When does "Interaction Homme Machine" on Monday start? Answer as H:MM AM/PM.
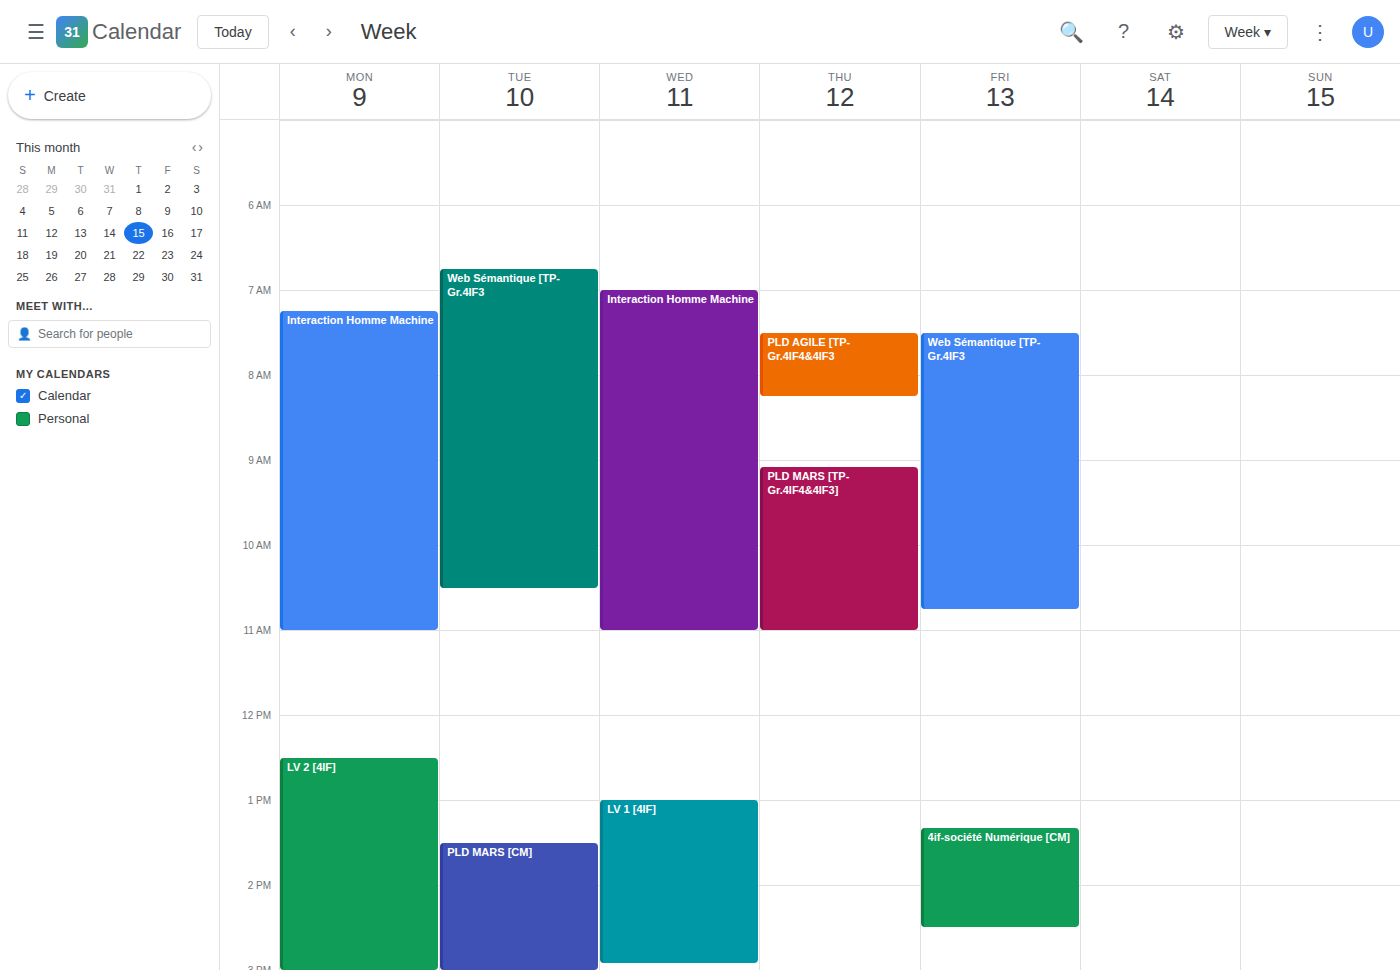
7:15 AM